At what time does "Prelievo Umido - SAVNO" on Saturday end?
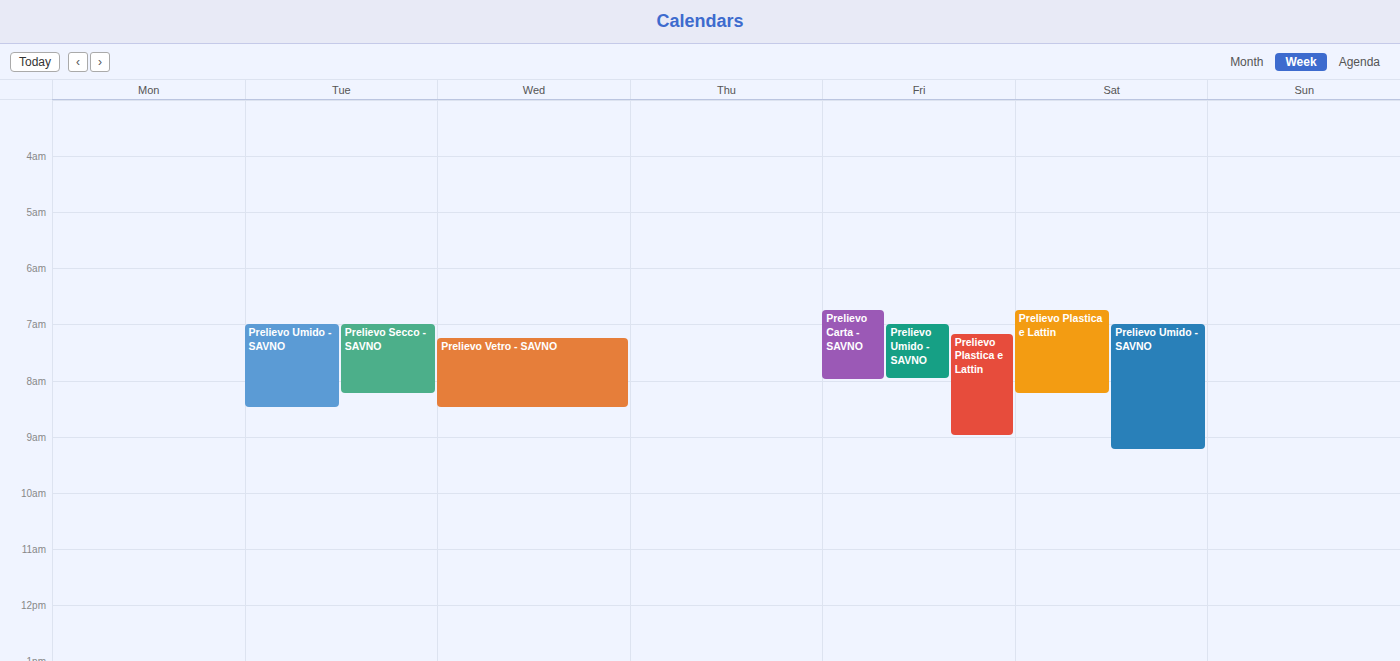
9:15 AM